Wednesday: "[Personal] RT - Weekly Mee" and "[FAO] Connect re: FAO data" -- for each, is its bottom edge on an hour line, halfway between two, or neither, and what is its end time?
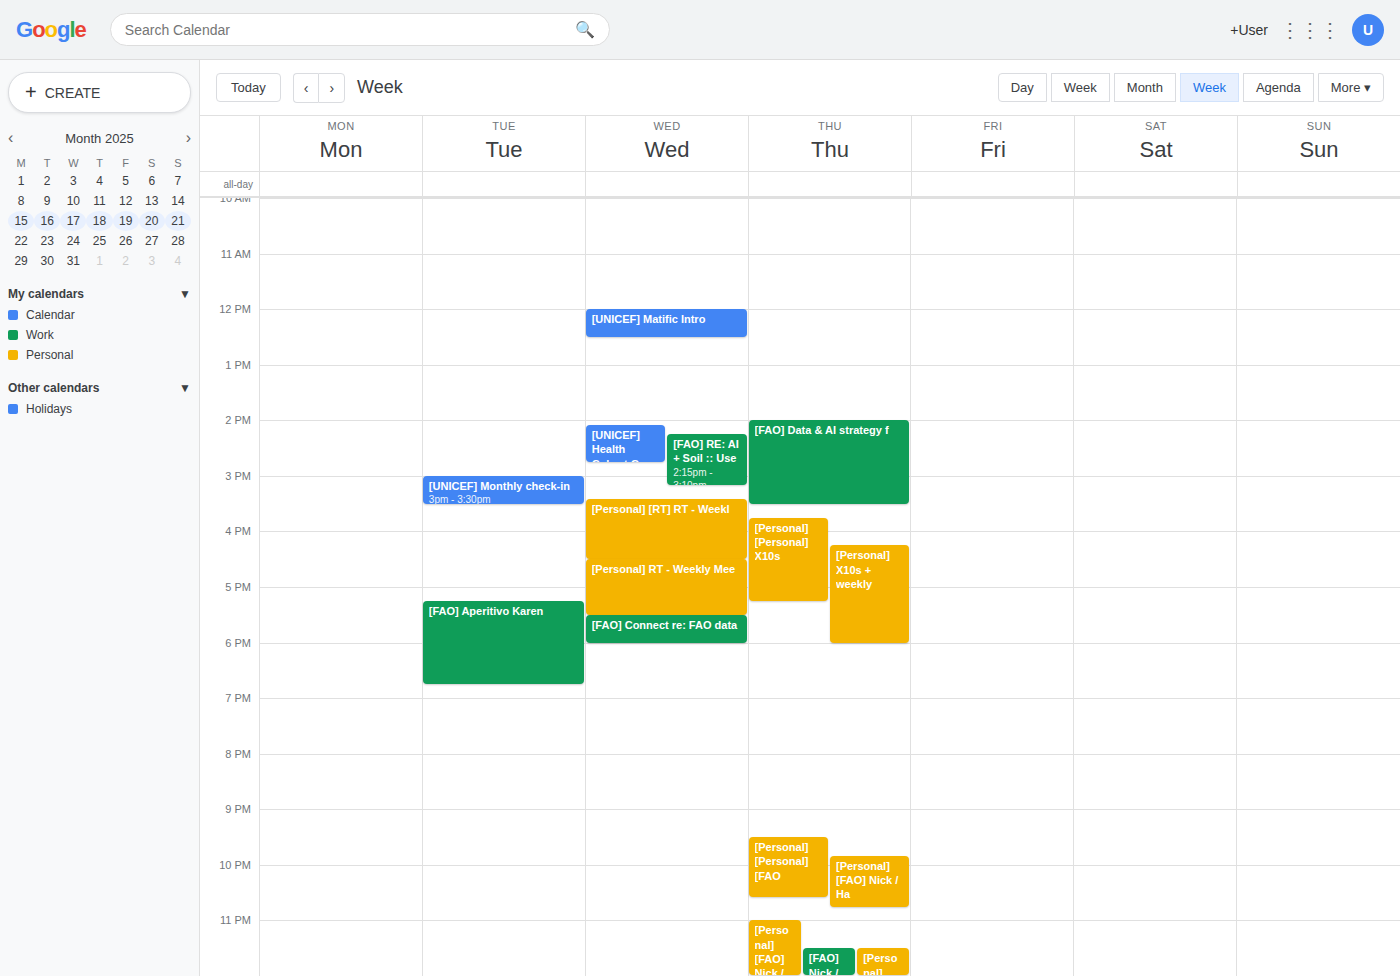
"[Personal] RT - Weekly Mee": 5:30 PM, halfway between the 5 PM and 6 PM lines. "[FAO] Connect re: FAO data": 6:00 PM, exactly on the 6 PM line.